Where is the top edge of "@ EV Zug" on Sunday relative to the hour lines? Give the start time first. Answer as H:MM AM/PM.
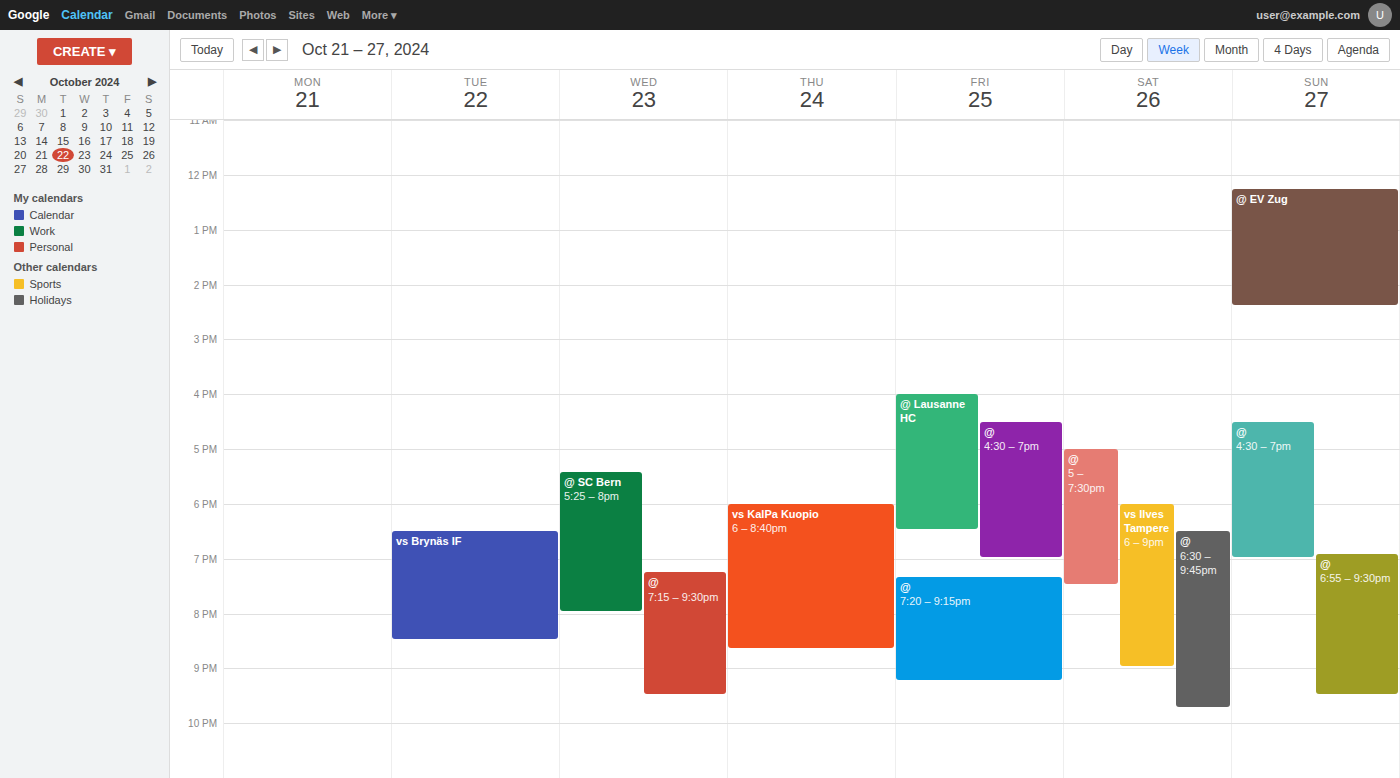
12:15 PM -- neither: a quarter of the way from the 12 PM line to the 1 PM line.